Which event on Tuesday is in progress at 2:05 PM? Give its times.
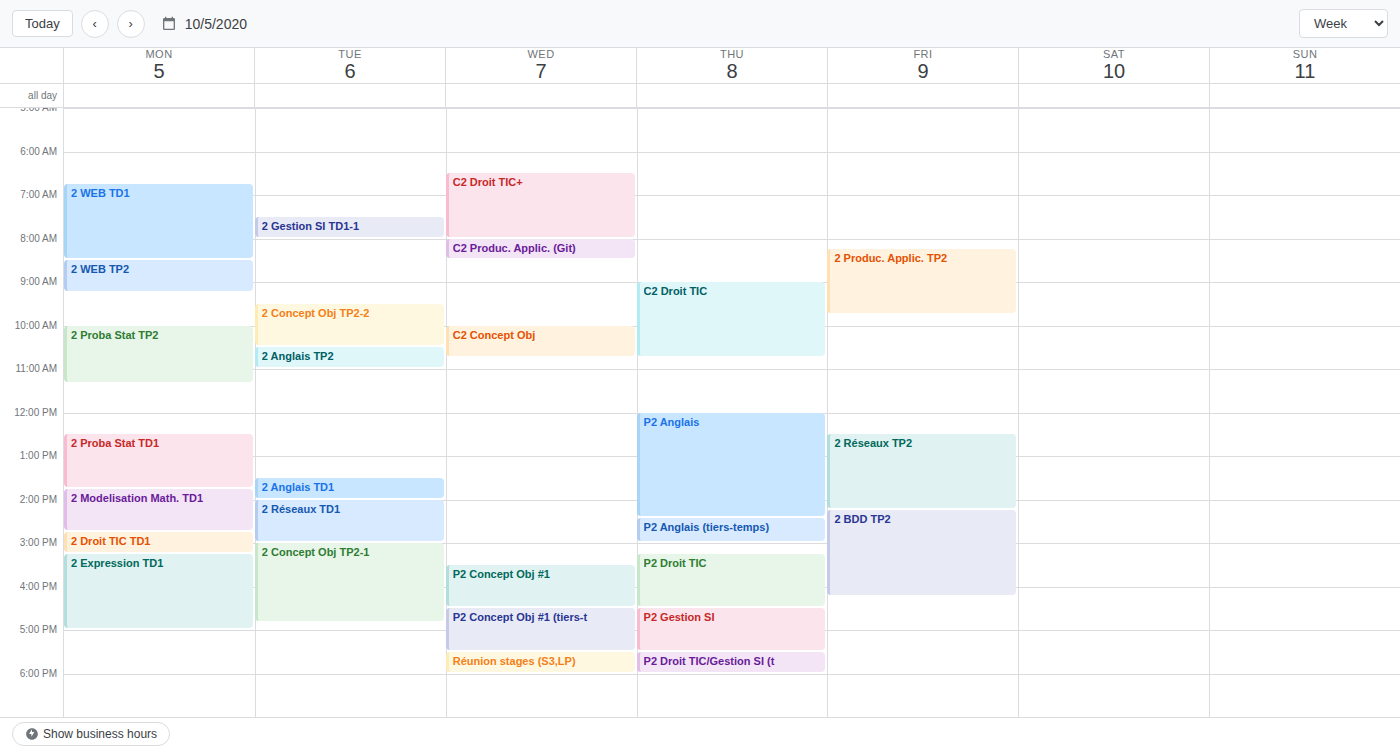
"2 Réseaux TD1", 2:00 PM to 3:00 PM